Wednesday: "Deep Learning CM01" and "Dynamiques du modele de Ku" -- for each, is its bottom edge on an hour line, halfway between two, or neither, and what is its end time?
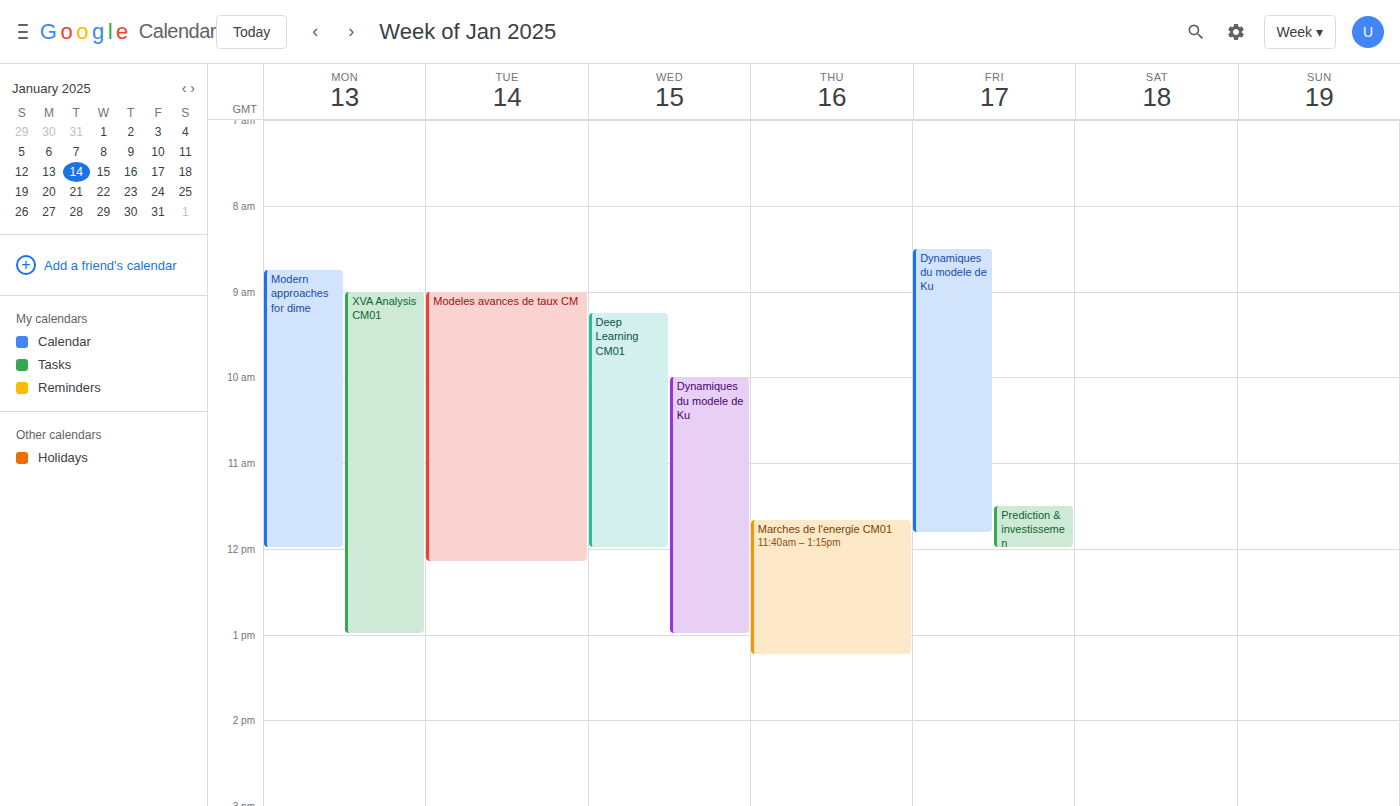
"Deep Learning CM01": 12:00 PM, exactly on the 12 PM line. "Dynamiques du modele de Ku": 1:00 PM, exactly on the 1 PM line.